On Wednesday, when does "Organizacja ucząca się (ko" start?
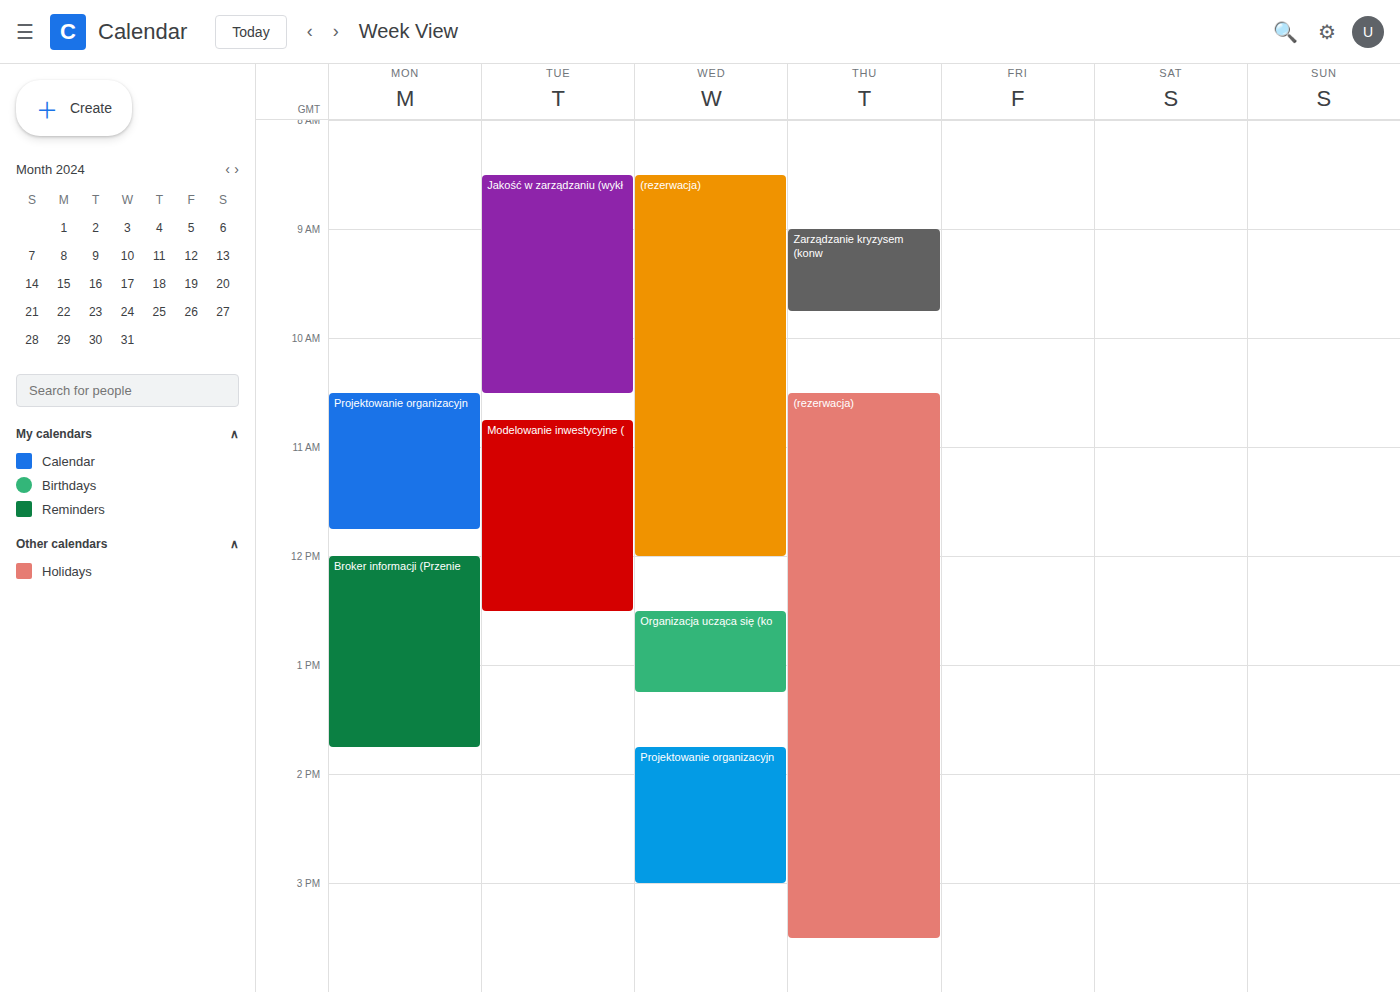
12:30 PM